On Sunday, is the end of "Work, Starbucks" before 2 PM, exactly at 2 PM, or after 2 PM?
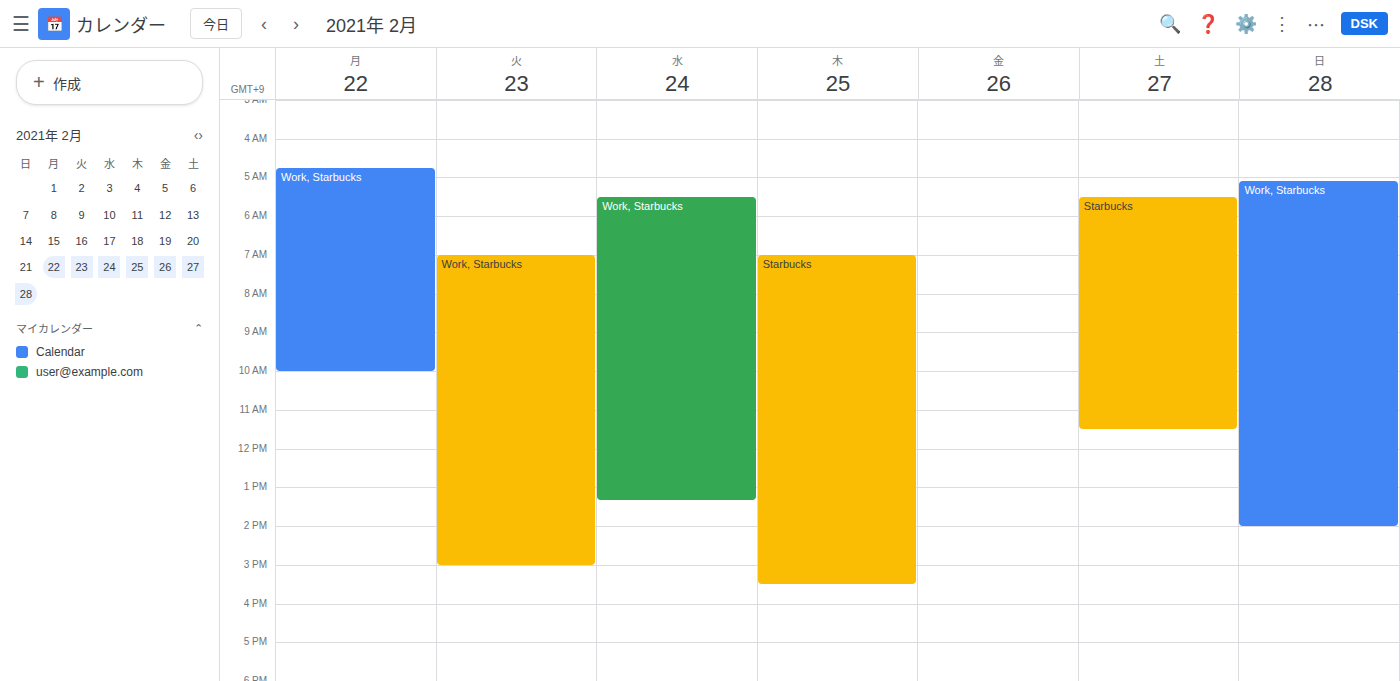
2:00 PM -- exactly at 2 PM, on the 2 PM line.